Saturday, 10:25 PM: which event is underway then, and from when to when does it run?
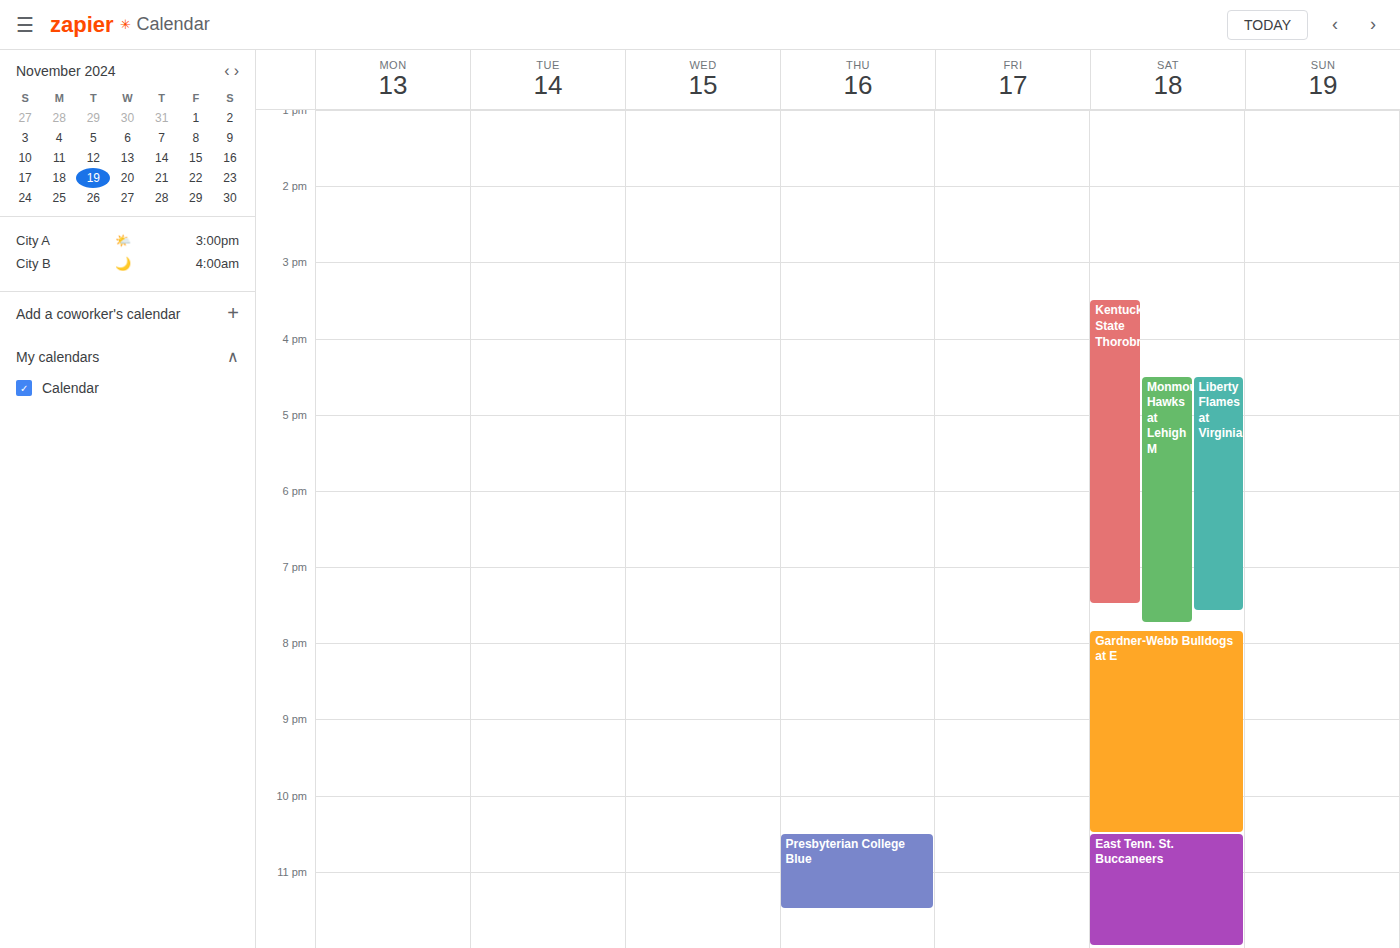
"Gardner-Webb Bulldogs at E", 7:50 PM to 10:30 PM